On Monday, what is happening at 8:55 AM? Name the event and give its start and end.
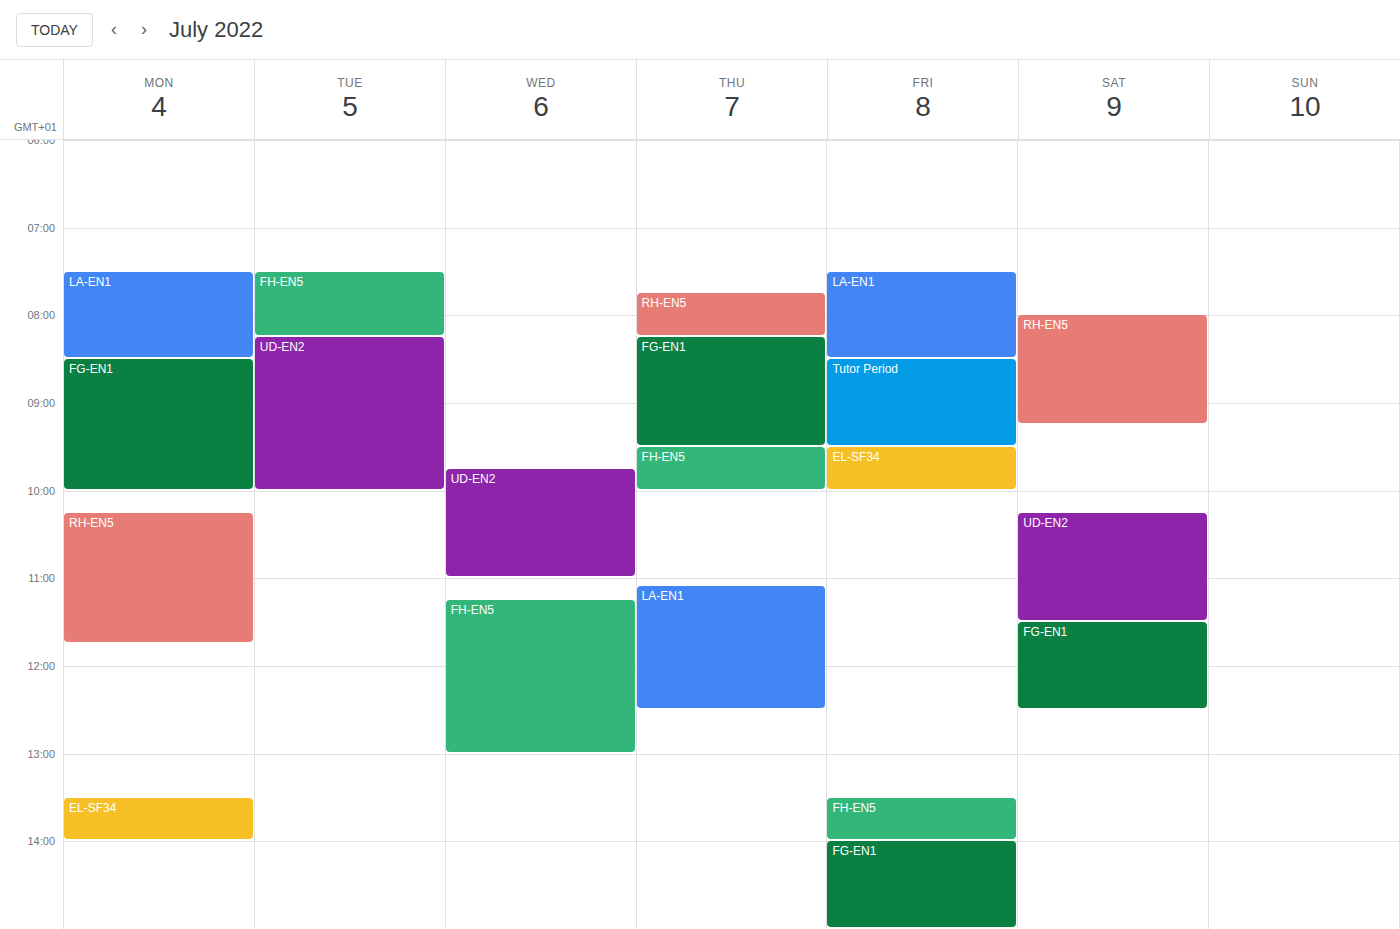
"FG-EN1", 8:30 AM to 10:00 AM